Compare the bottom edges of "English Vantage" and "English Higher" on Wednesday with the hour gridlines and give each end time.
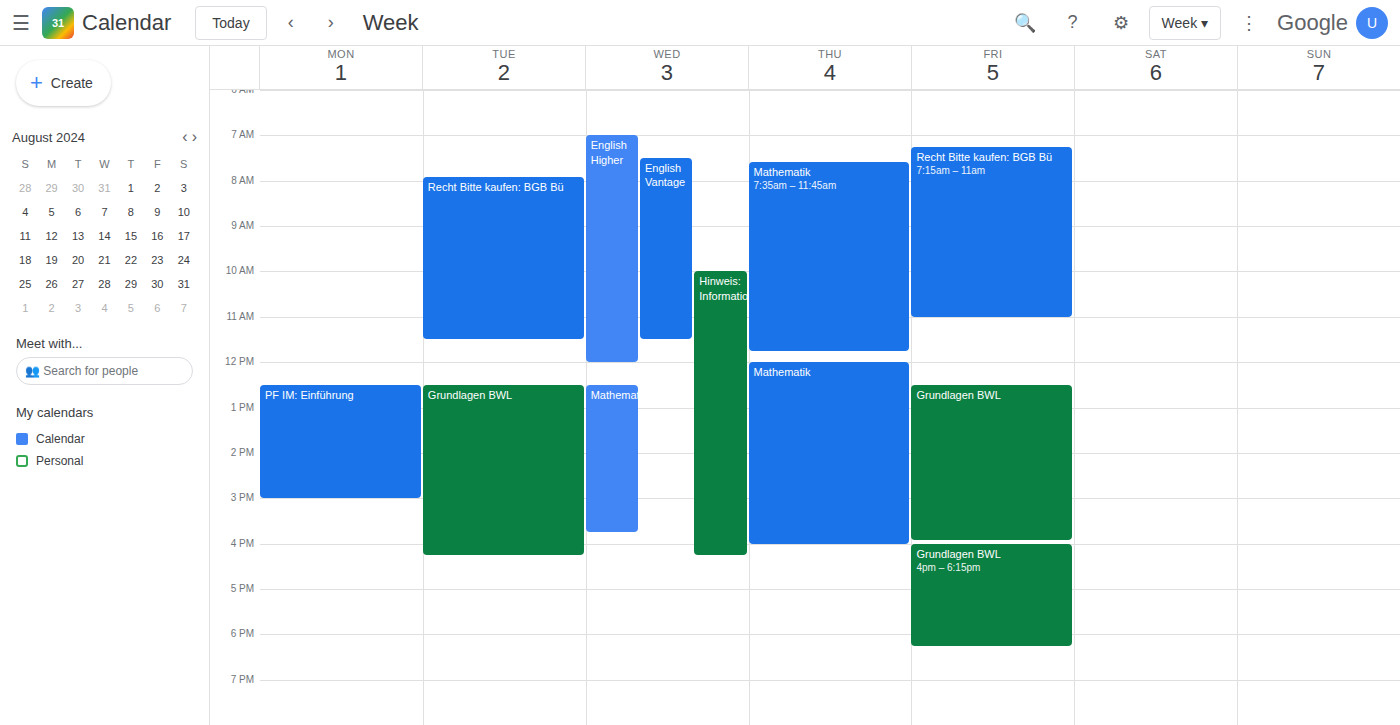
"English Vantage": 11:30 AM, halfway between the 11 AM and 12 PM lines. "English Higher": 12:00 PM, exactly on the 12 PM line.